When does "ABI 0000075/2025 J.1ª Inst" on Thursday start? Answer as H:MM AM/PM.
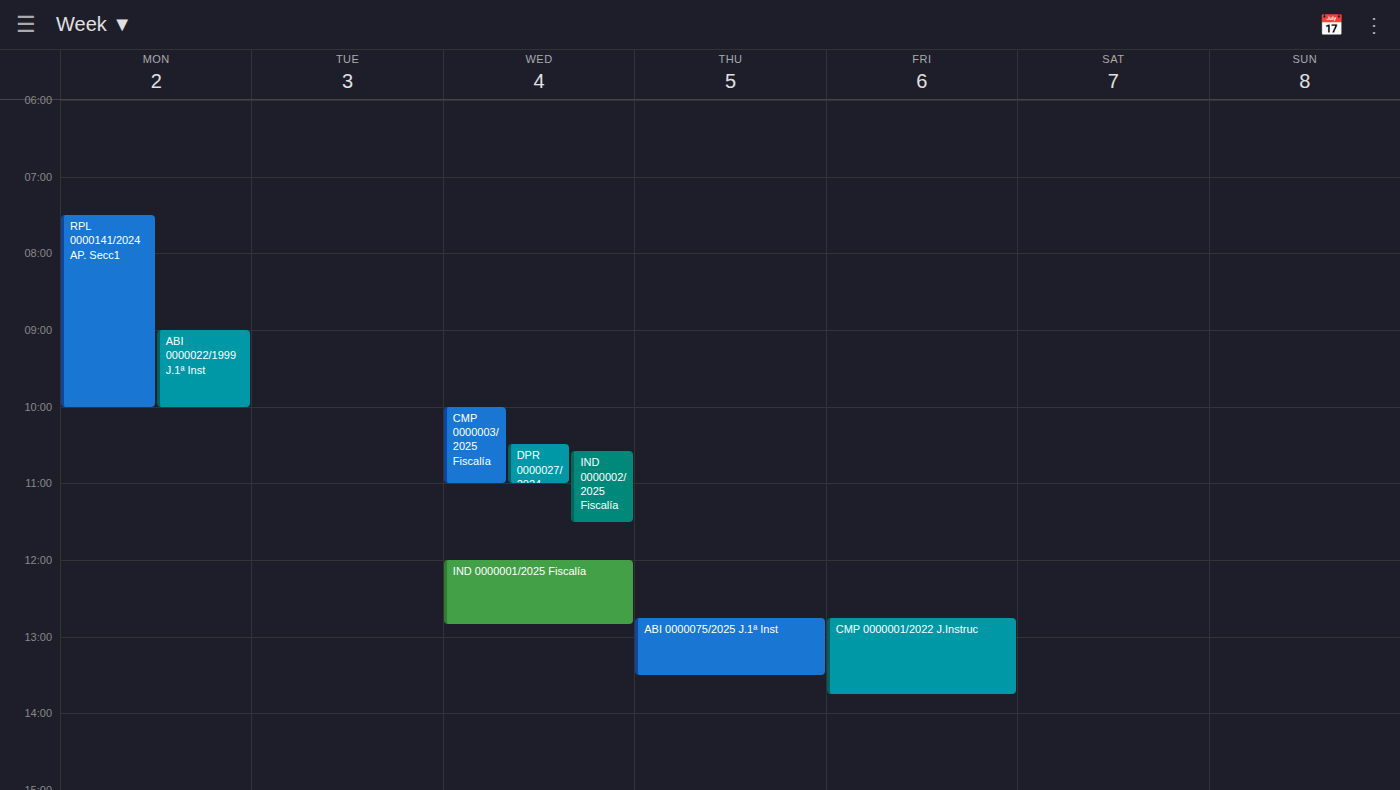
12:45 PM